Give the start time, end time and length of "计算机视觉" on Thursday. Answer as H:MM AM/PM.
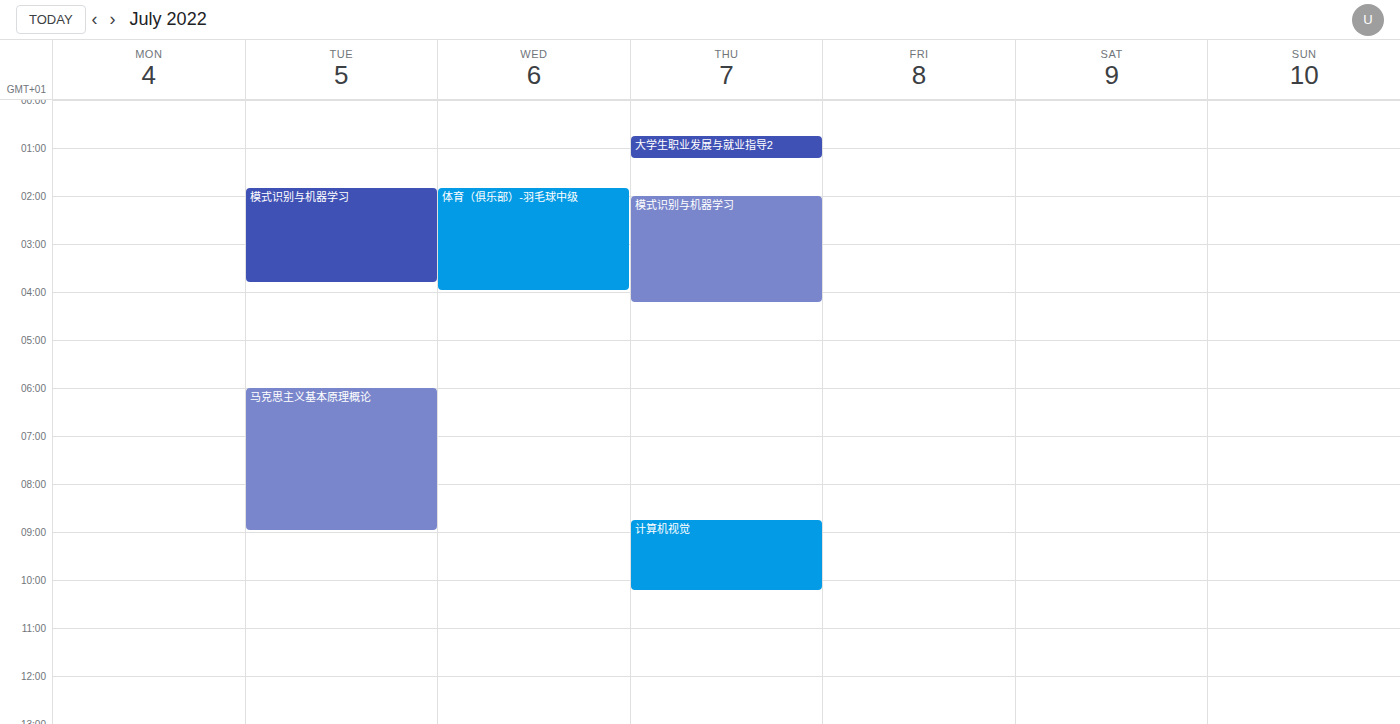
8:45 AM to 10:15 AM, 1 hour 30 minutes